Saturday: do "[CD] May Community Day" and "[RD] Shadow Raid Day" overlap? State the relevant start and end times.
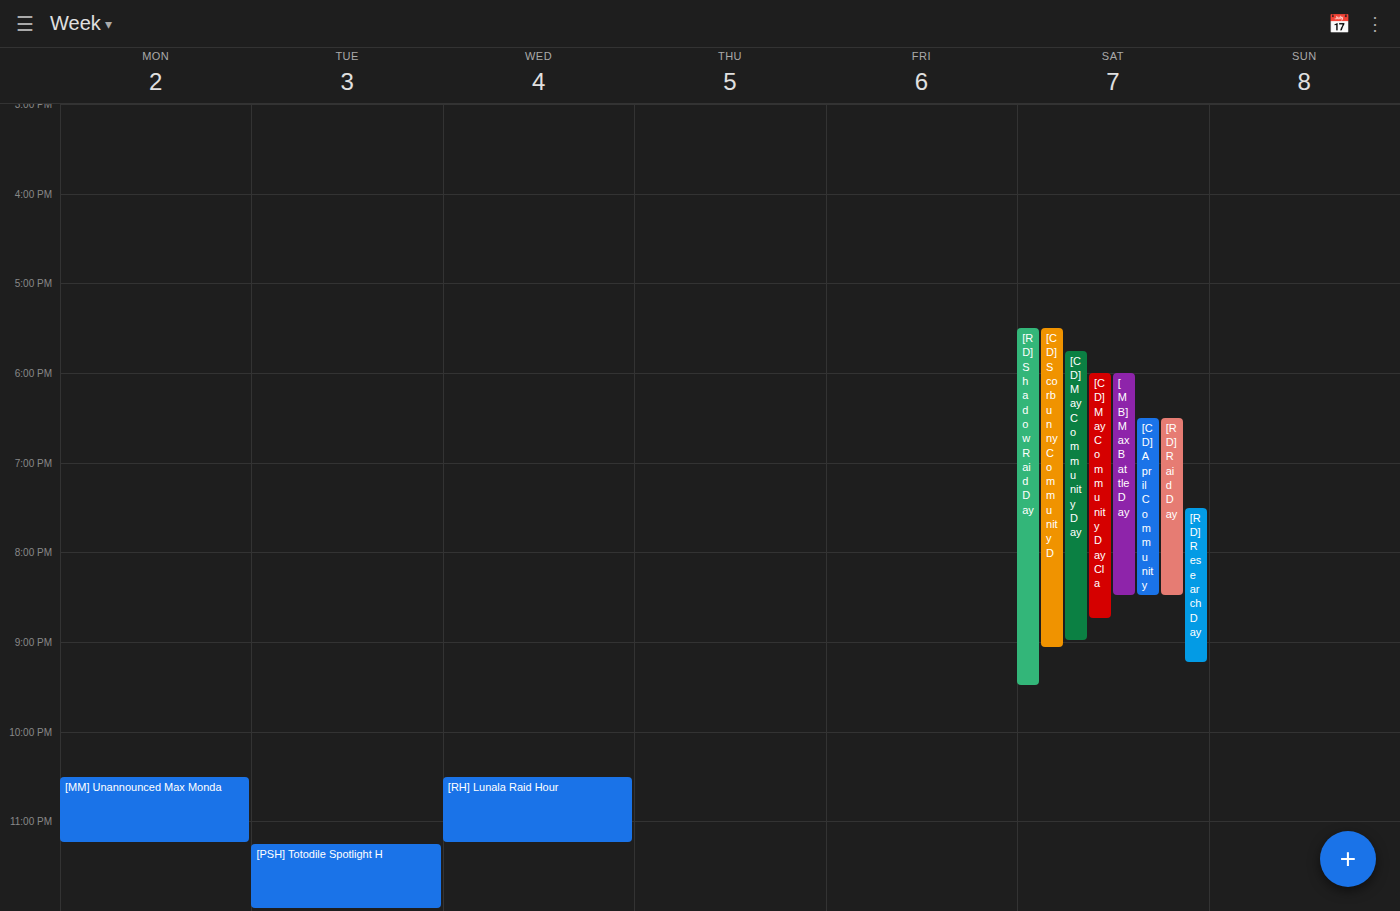
"[CD] May Community Day" runs 5:45 PM to 9:00 PM, inside "[RD] Shadow Raid Day" -- they overlap.